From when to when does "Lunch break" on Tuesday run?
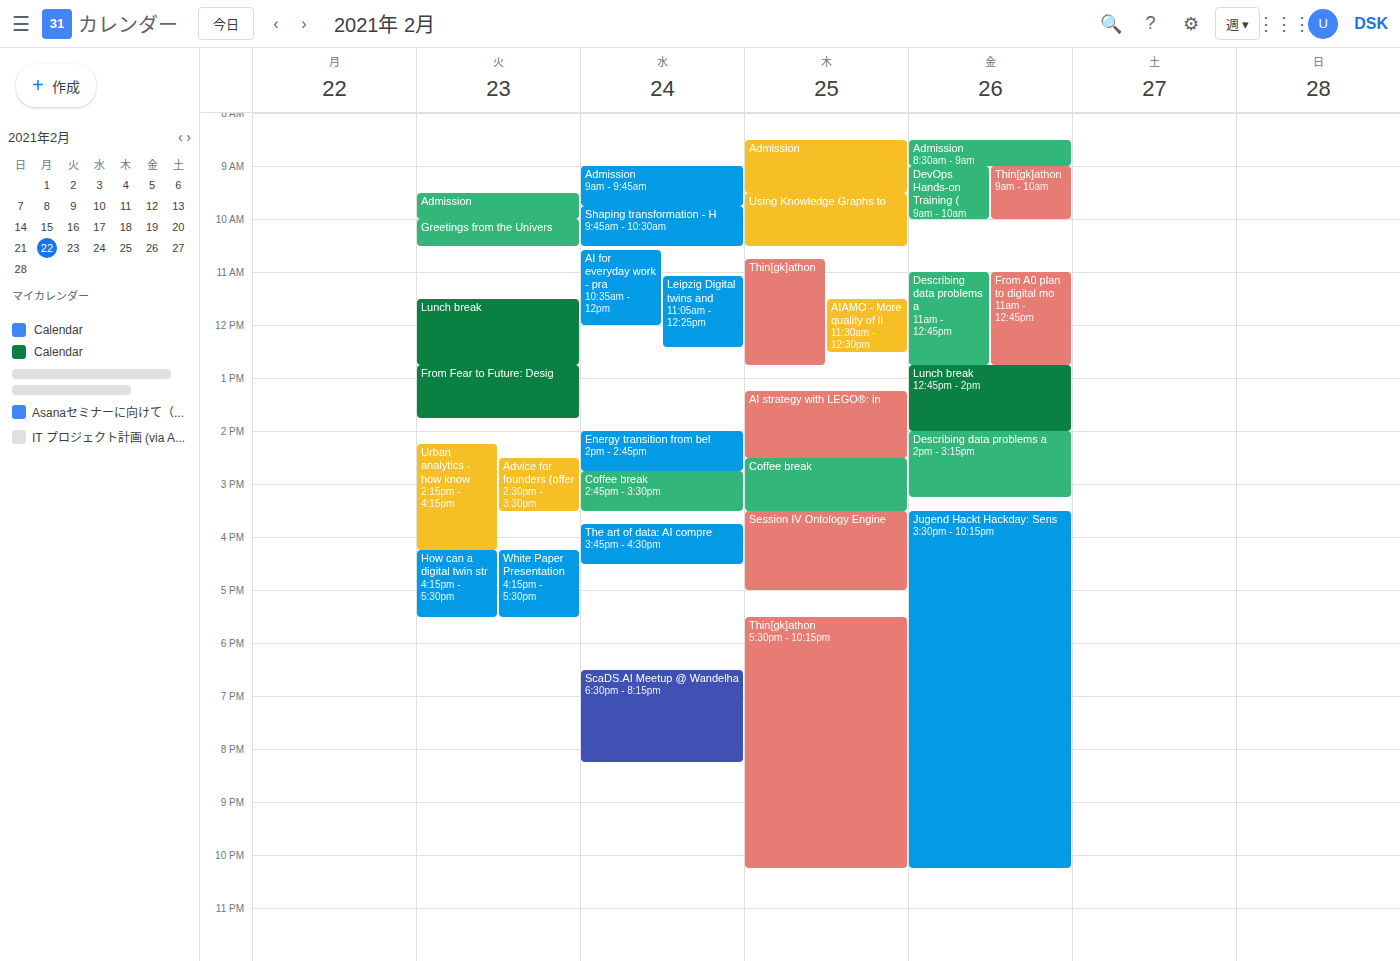
11:30 AM to 12:45 PM